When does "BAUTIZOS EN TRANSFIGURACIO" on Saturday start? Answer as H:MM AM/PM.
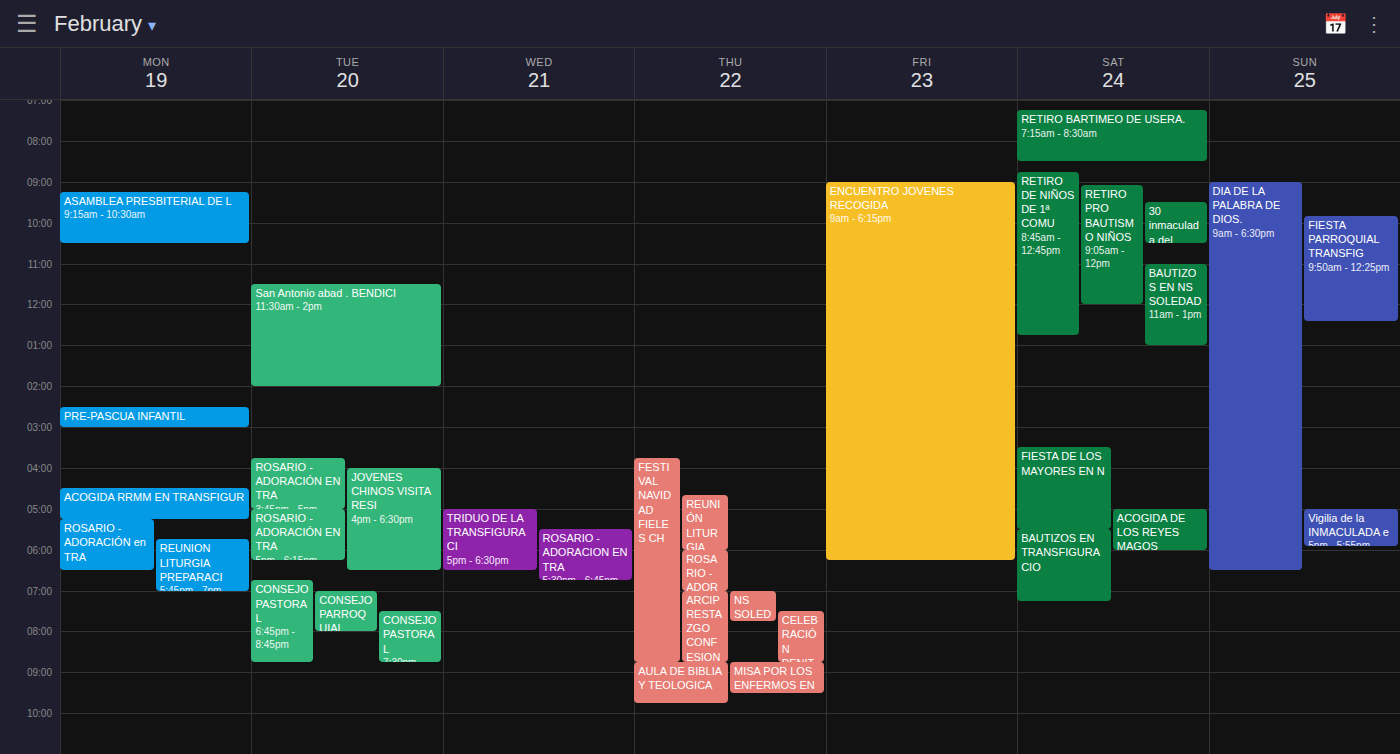
5:30 PM